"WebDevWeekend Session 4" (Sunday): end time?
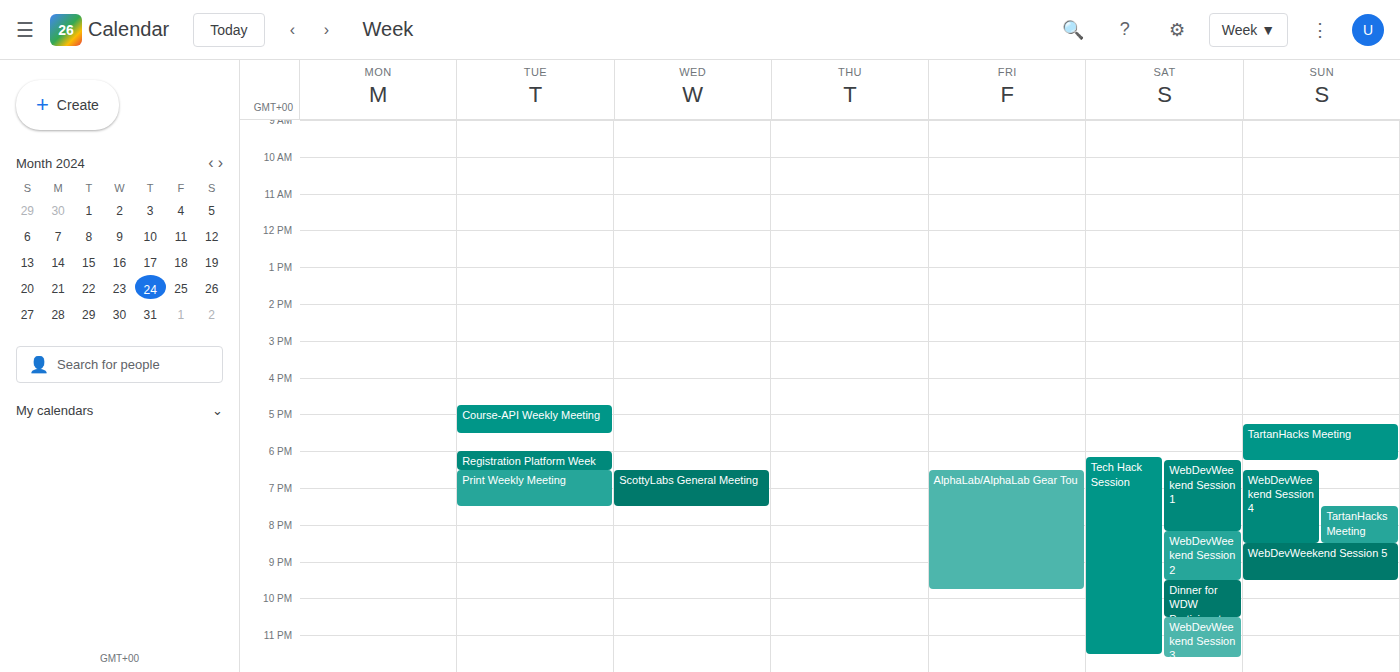
20:30